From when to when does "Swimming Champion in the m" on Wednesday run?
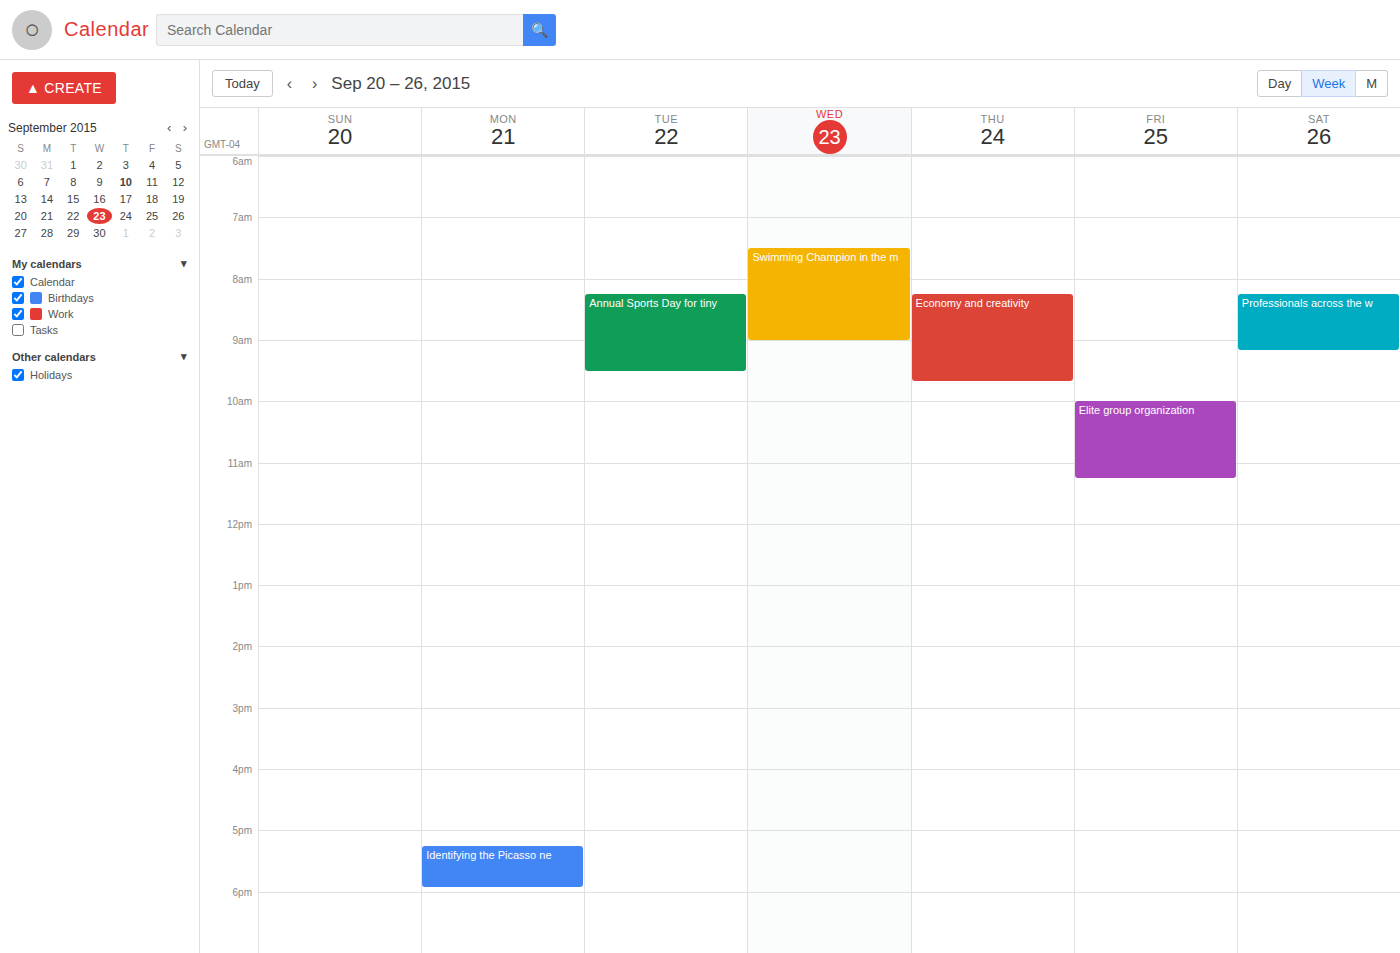
7:30 AM to 9:00 AM